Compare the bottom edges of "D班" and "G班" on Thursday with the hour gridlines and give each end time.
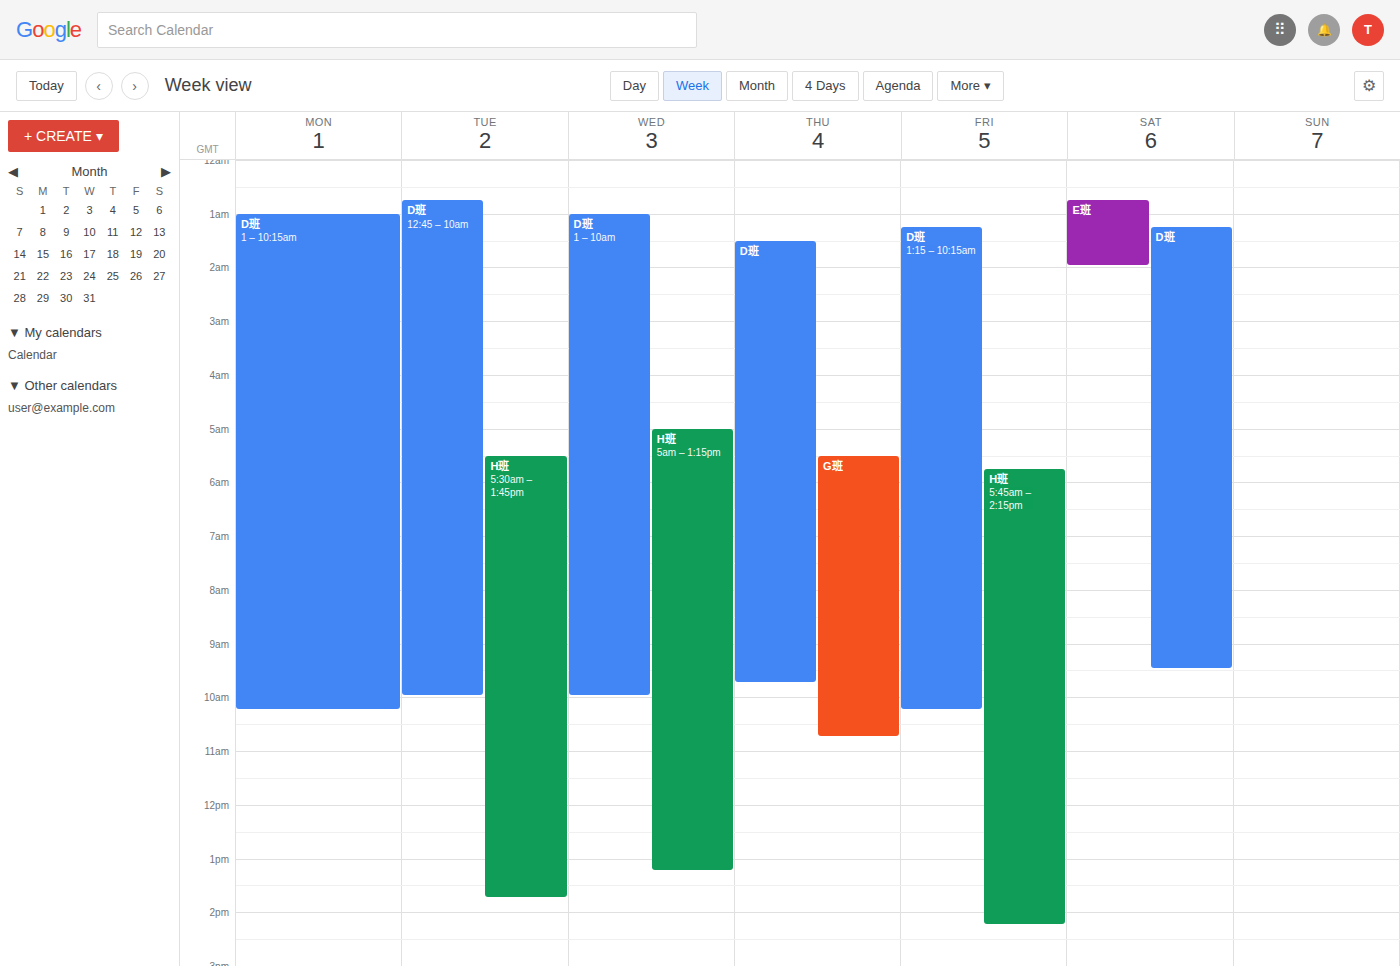
"D班": 9:45 AM, neither: three quarters of the way from the 9 AM line to the 10 AM line. "G班": 10:45 AM, neither: three quarters of the way from the 10 AM line to the 11 AM line.